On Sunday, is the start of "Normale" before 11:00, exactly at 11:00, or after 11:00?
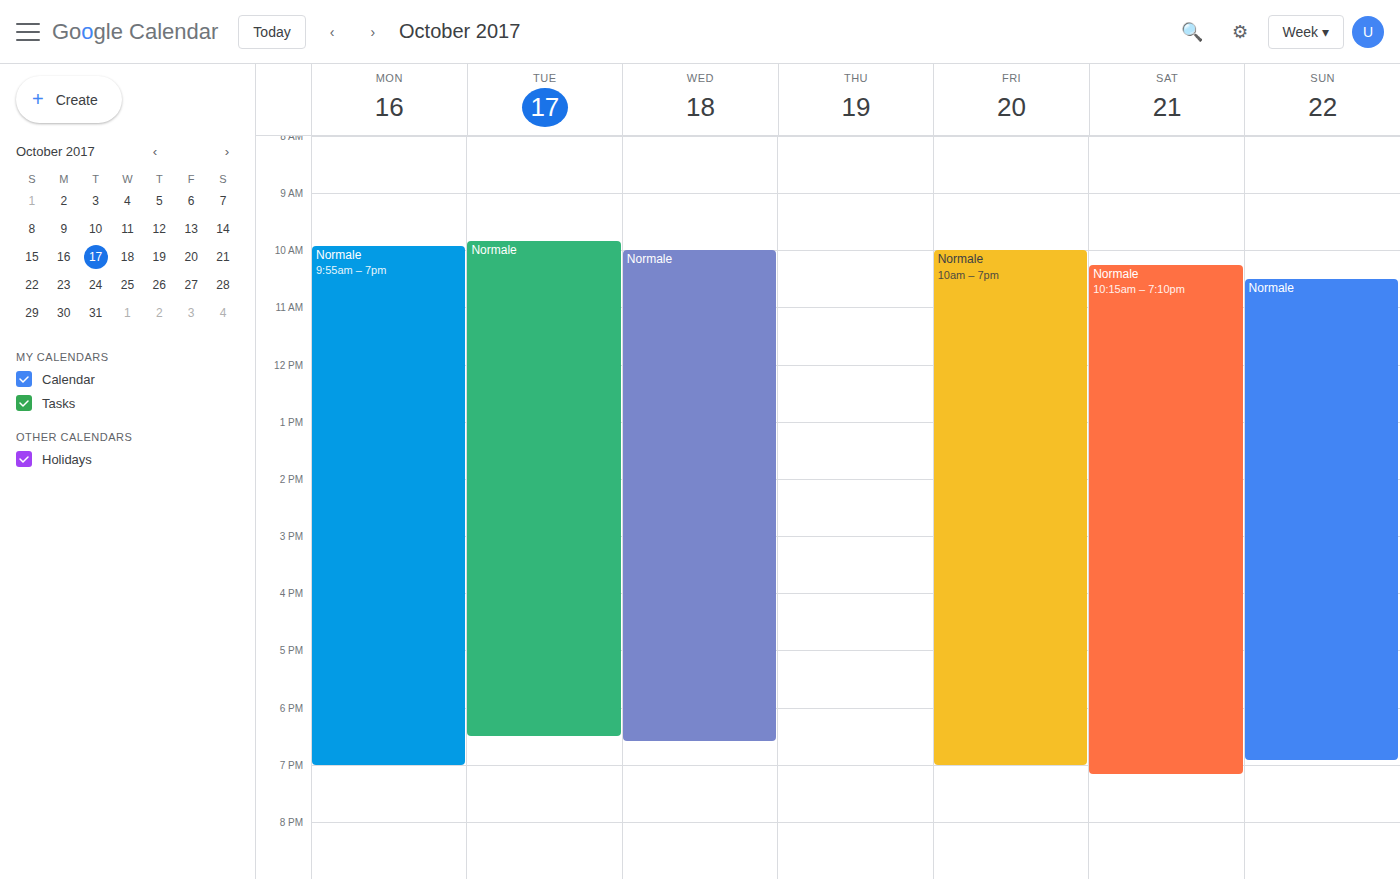
10:30 -- before 11:00, 30 minutes above the 11:00 line.